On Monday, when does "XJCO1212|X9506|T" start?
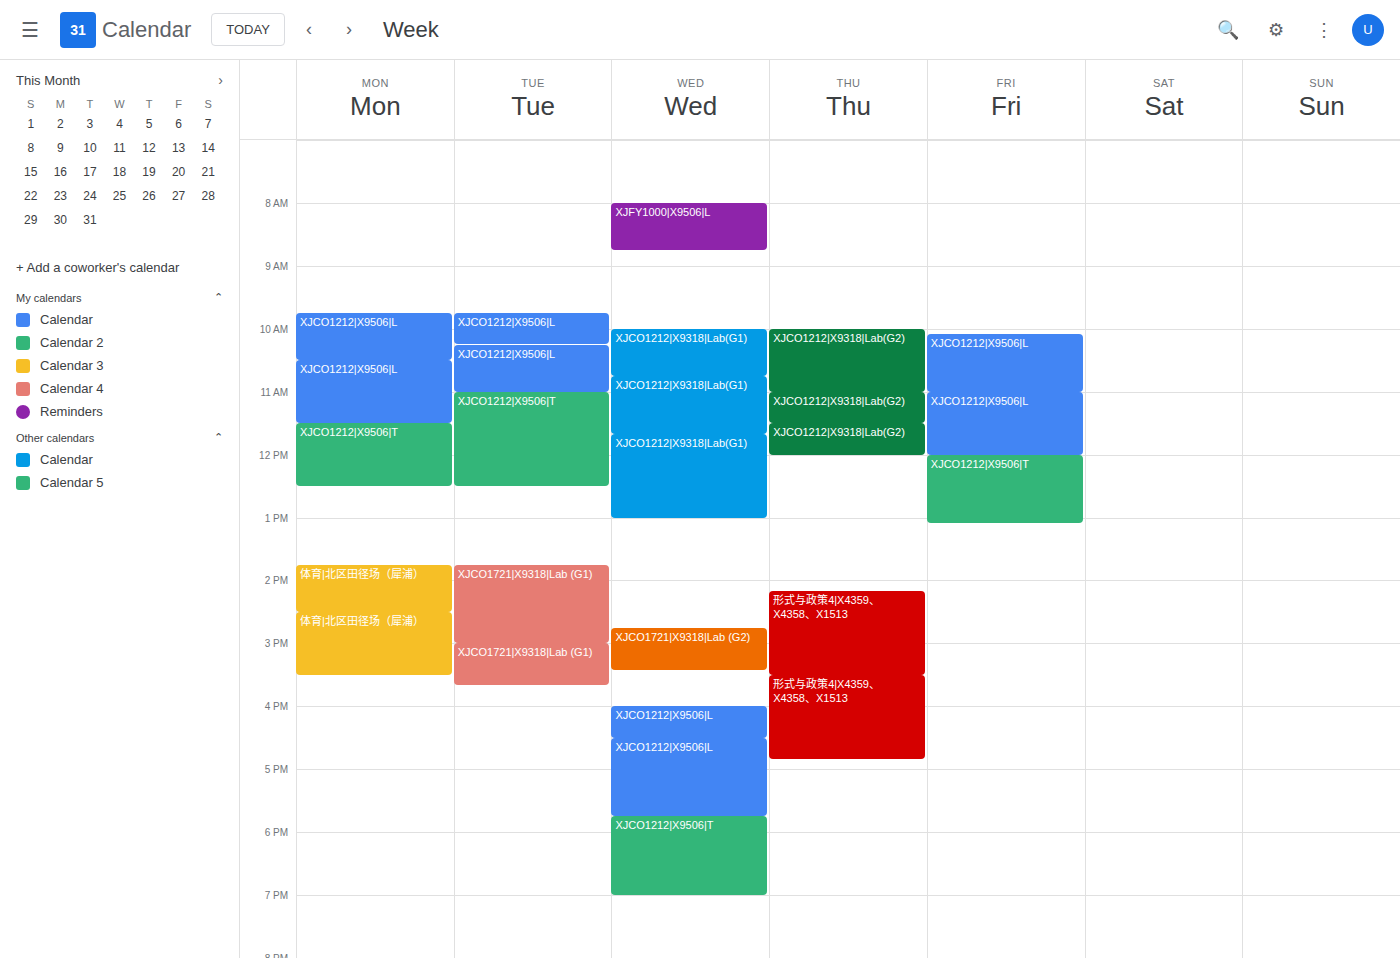
11:30 AM